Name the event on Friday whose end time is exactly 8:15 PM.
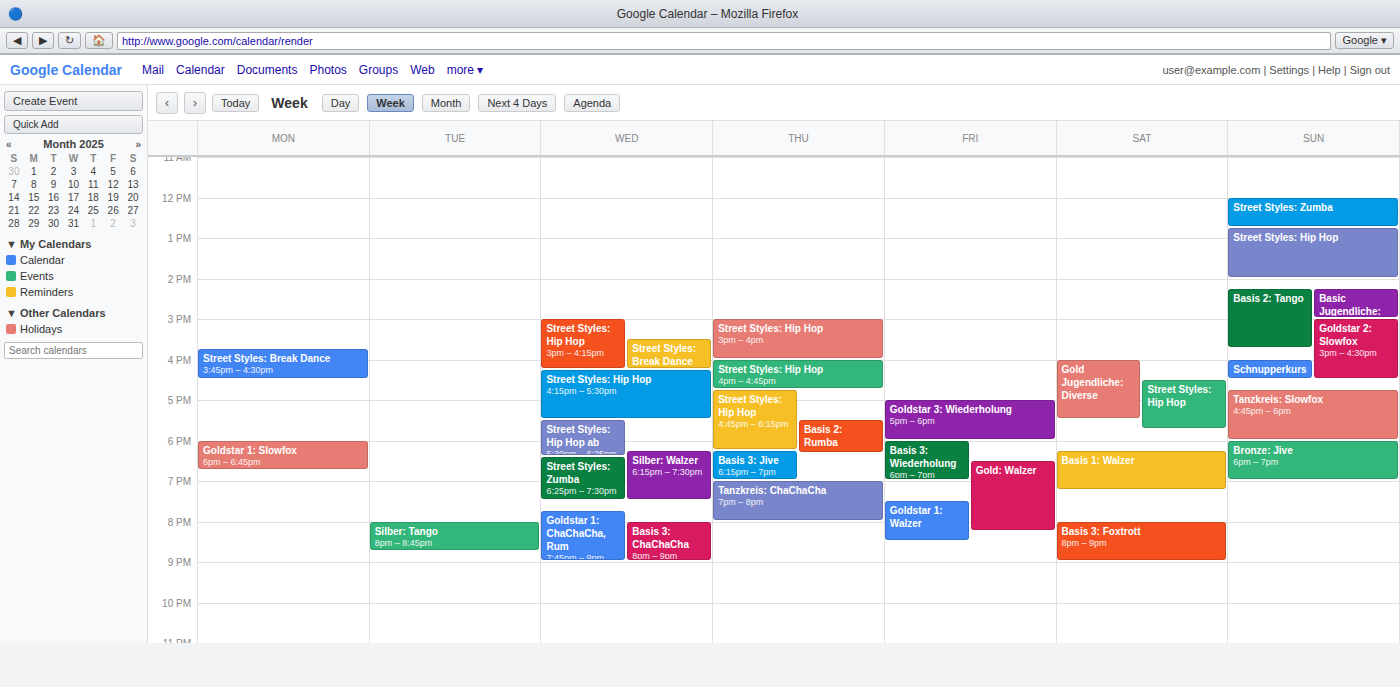
"Gold: Walzer"